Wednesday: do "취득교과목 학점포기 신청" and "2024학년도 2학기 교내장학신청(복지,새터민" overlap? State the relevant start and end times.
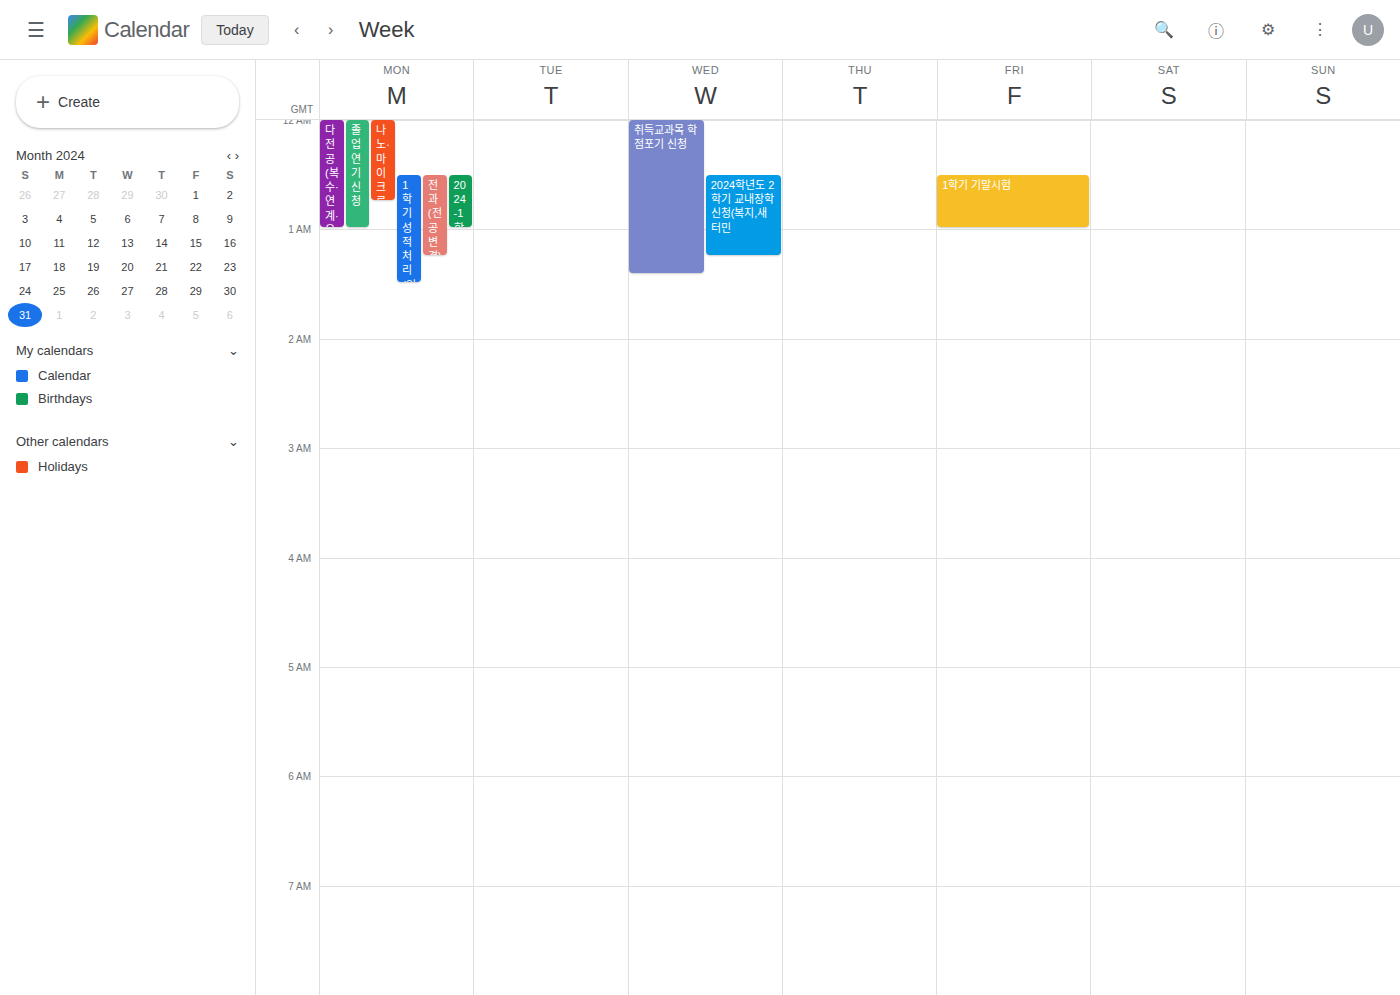
"2024학년도 2학기 교내장학신청(복지,새터민" runs 12:30 AM to 1:15 AM, inside "취득교과목 학점포기 신청" -- they overlap.